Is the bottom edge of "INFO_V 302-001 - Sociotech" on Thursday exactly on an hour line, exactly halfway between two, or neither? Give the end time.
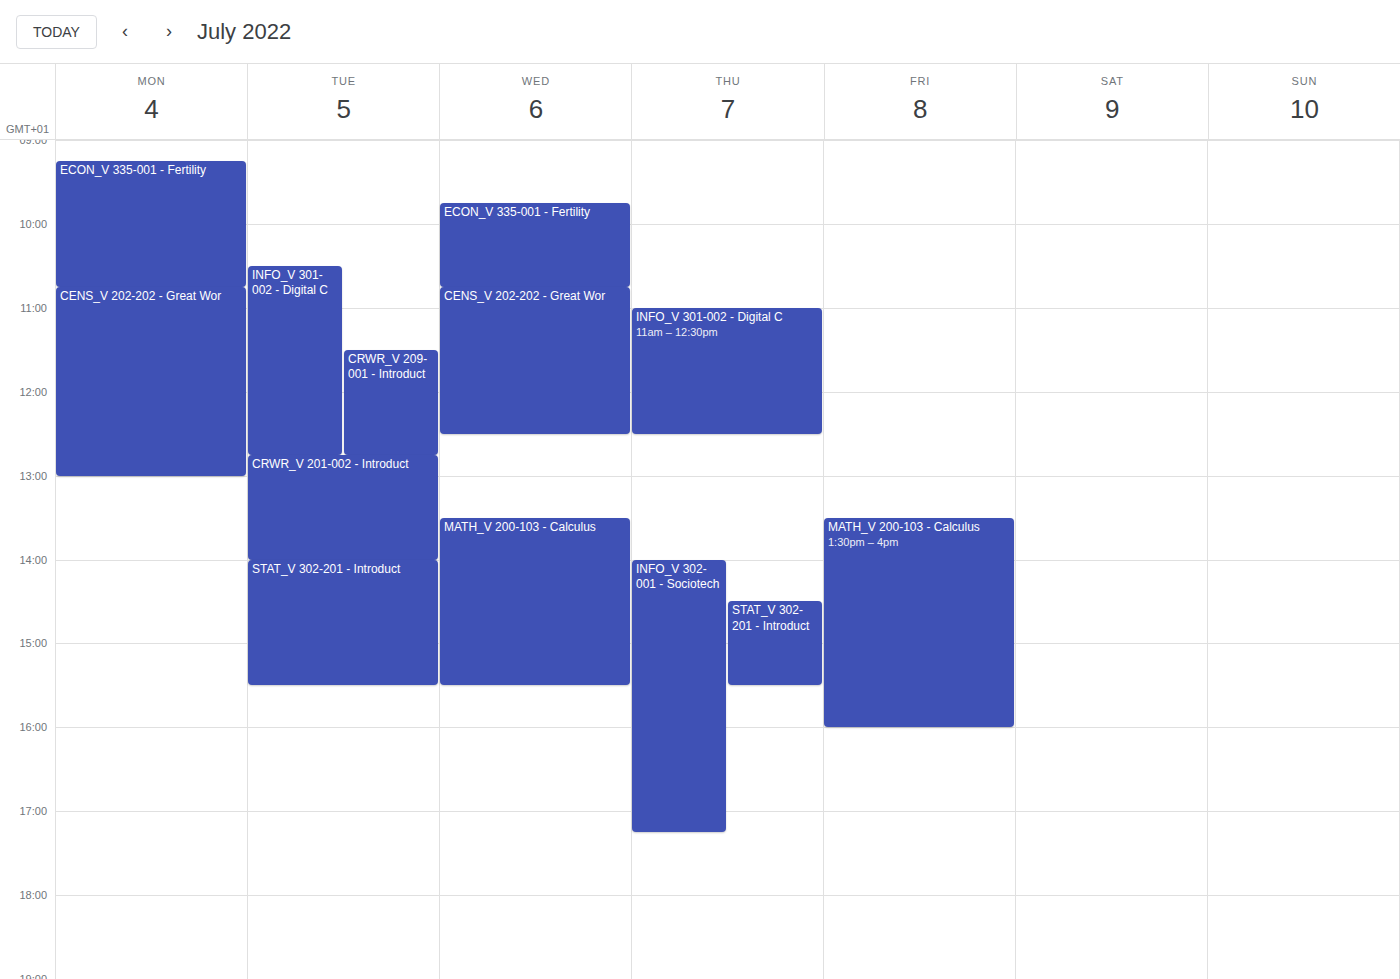
17:15 -- neither: a quarter of the way from the 17:00 line to the 18:00 line.